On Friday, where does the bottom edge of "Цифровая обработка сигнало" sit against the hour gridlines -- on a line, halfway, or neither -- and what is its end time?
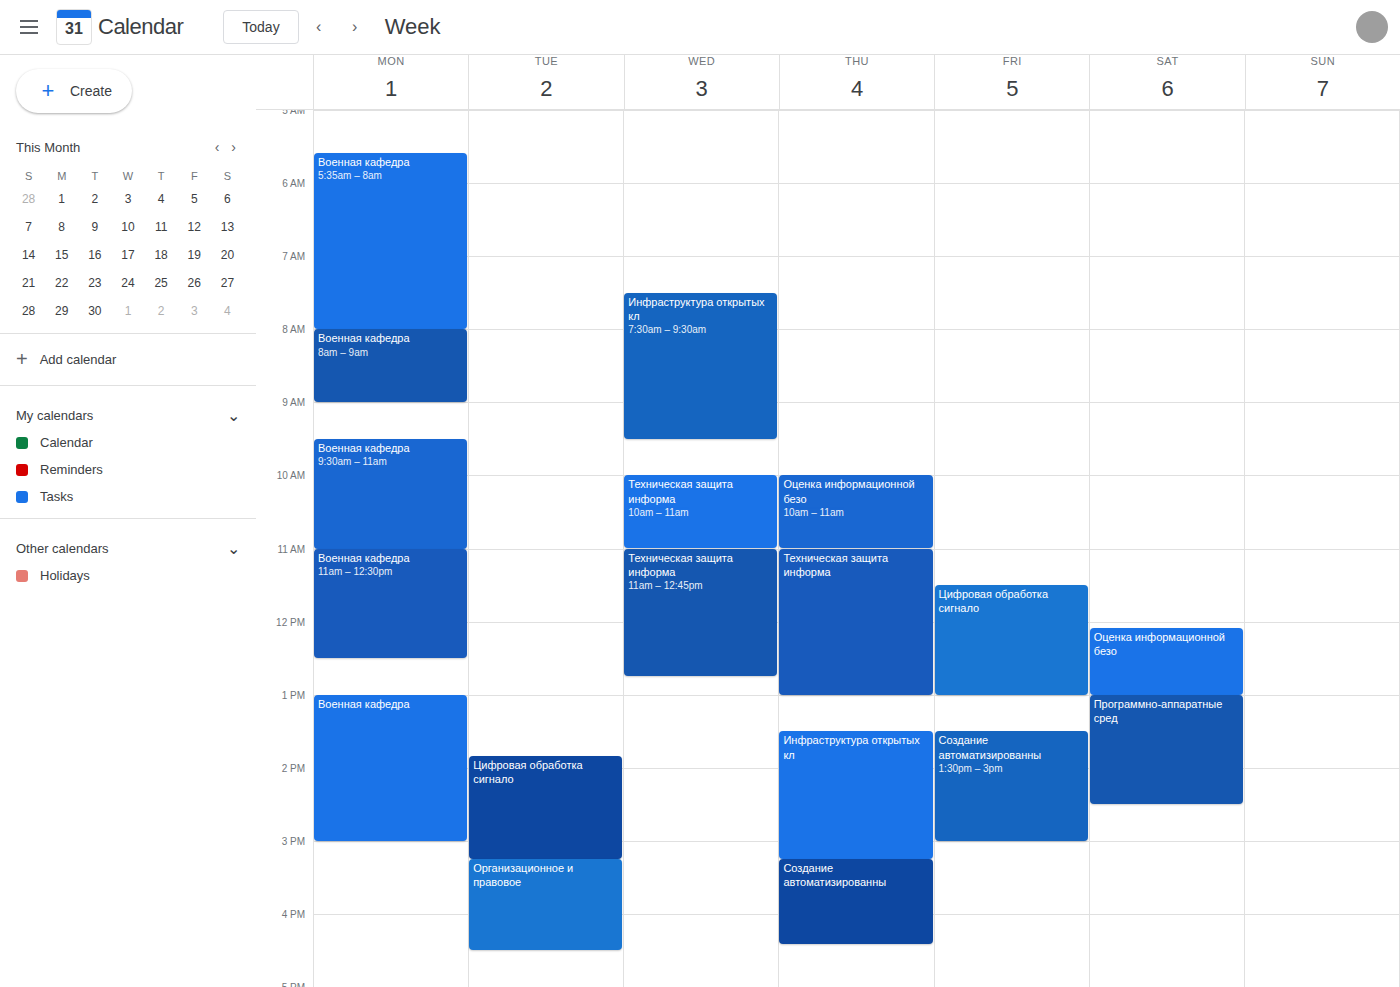
1:00 PM -- exactly on the 1 PM line.